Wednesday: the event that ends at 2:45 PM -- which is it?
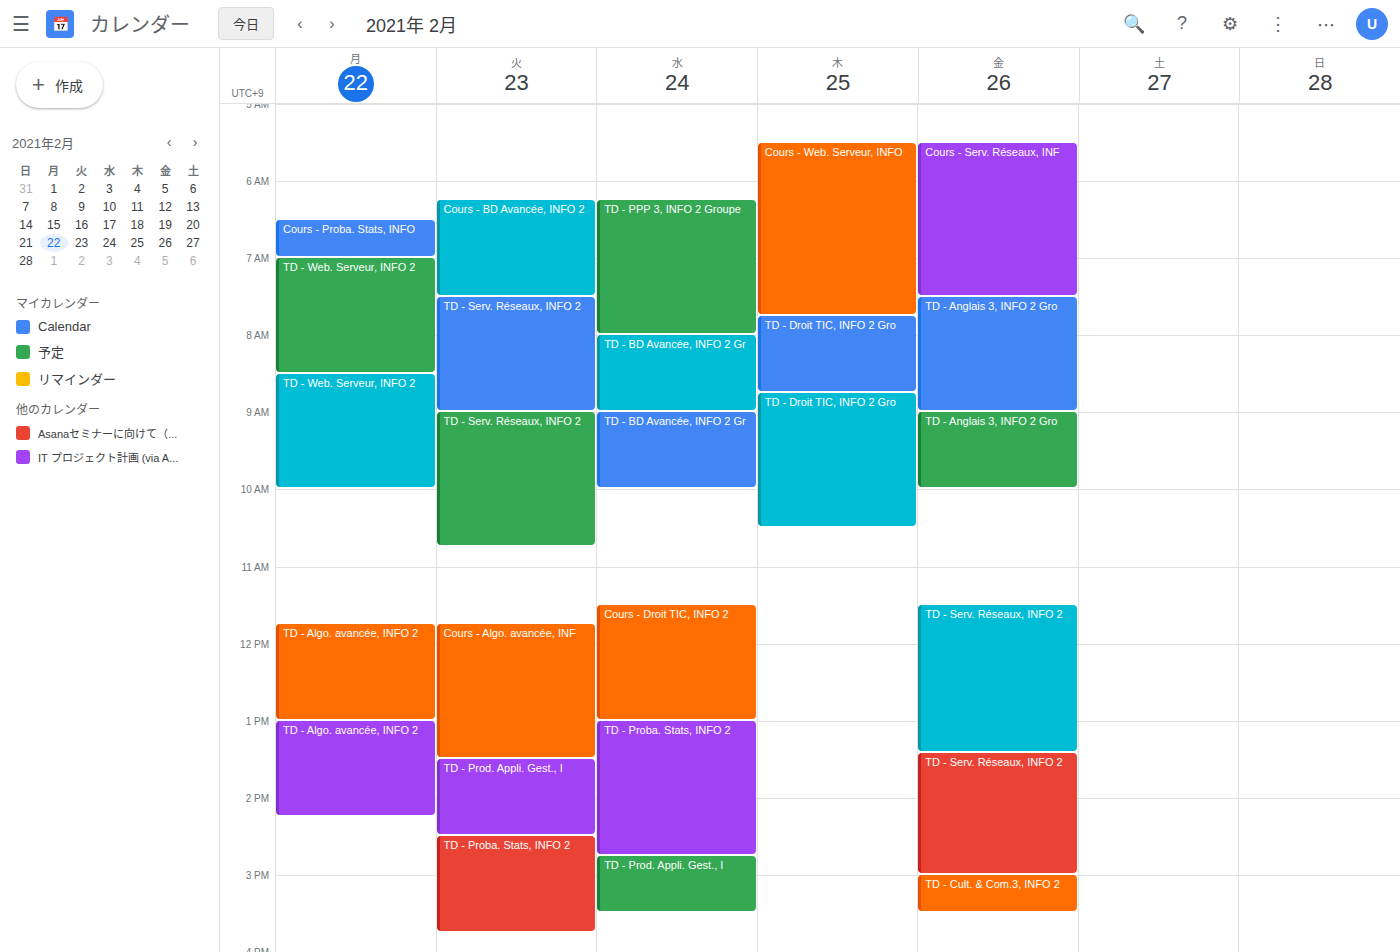
"TD - Proba. Stats, INFO 2"